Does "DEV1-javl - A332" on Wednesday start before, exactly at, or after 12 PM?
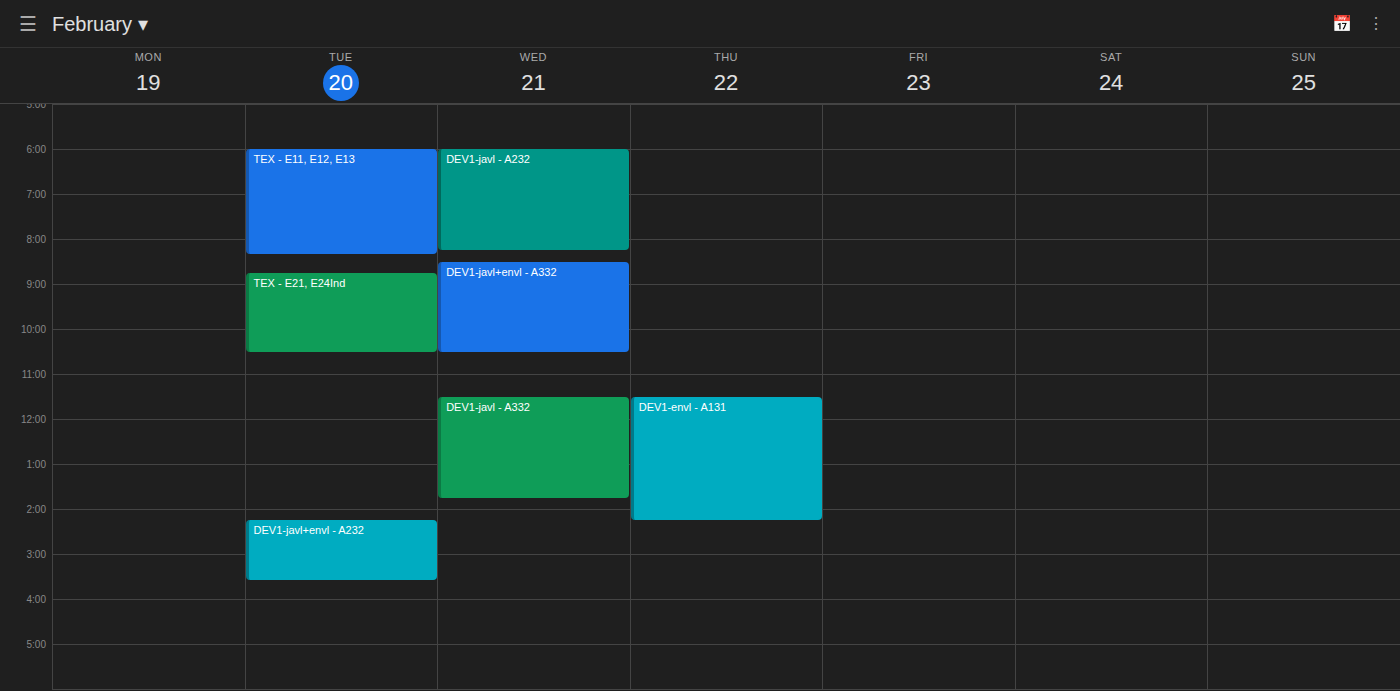
11:30 AM -- before 12 PM, 30 minutes above the 12 PM line.